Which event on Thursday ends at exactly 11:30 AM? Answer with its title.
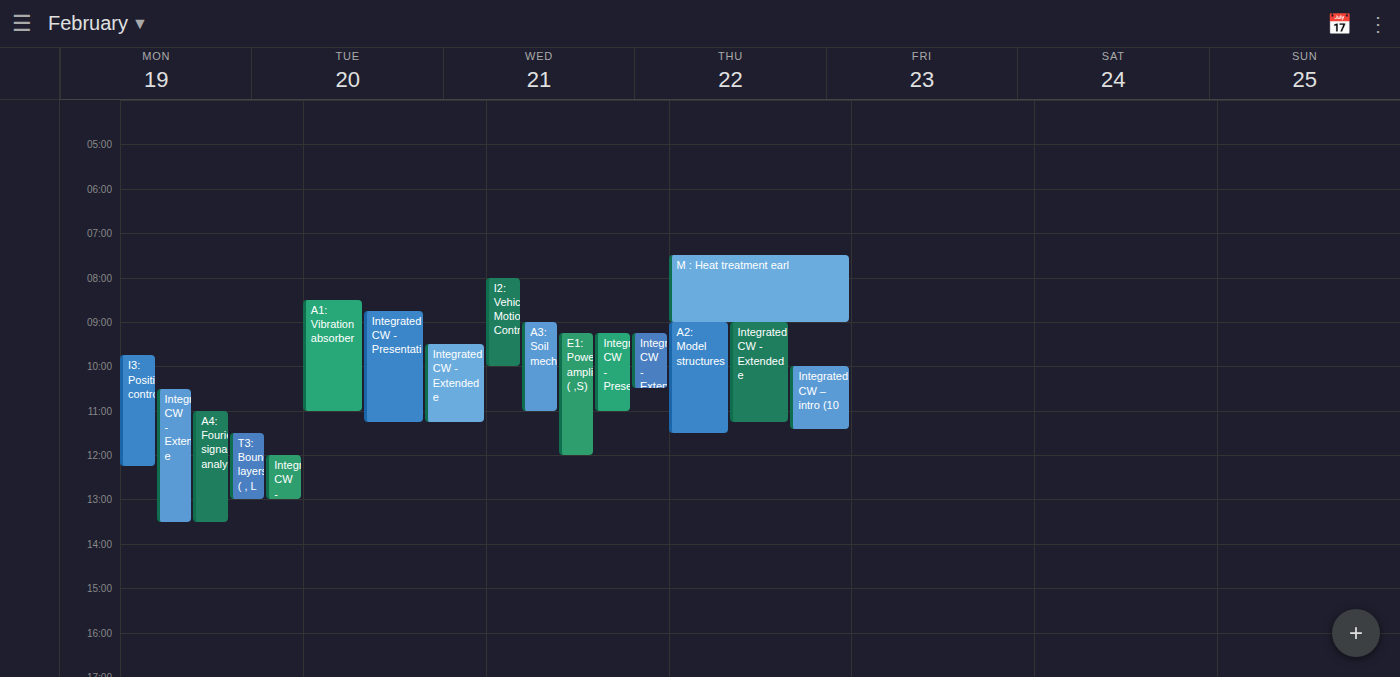
"A2: Model structures"